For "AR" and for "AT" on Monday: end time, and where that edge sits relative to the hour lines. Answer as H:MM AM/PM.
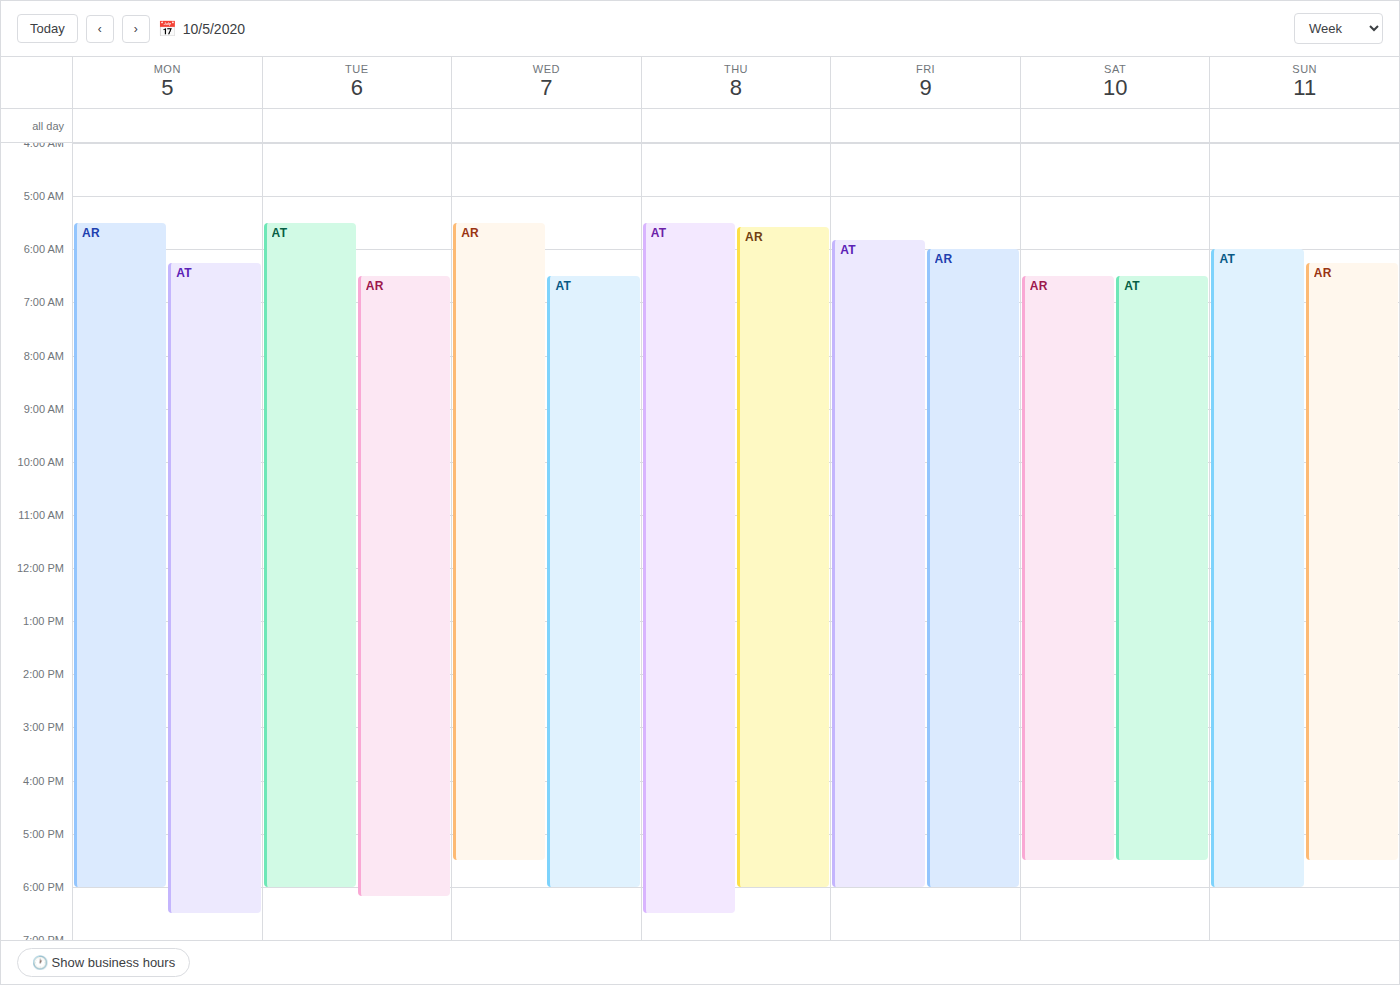
"AR": 6:00 PM, exactly on the 6 PM line. "AT": 6:30 PM, halfway between the 6 PM and 7 PM lines.